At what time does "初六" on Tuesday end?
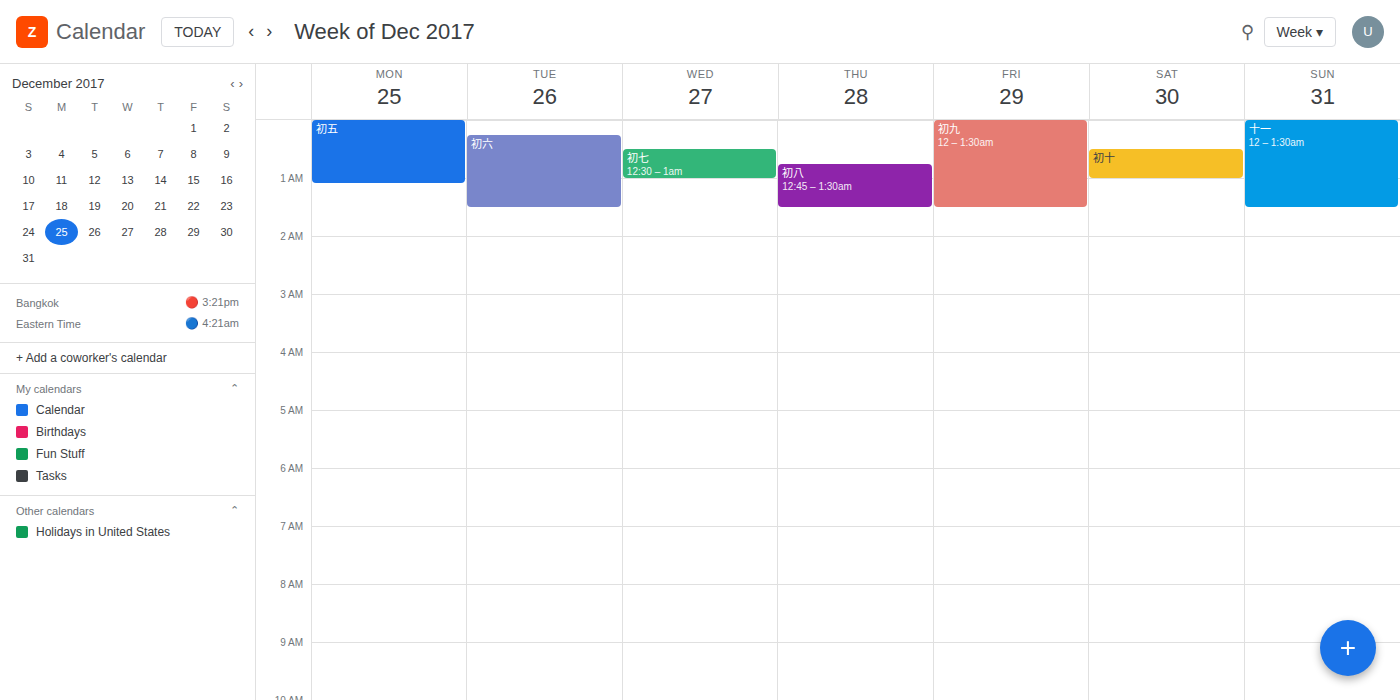
1:30 AM